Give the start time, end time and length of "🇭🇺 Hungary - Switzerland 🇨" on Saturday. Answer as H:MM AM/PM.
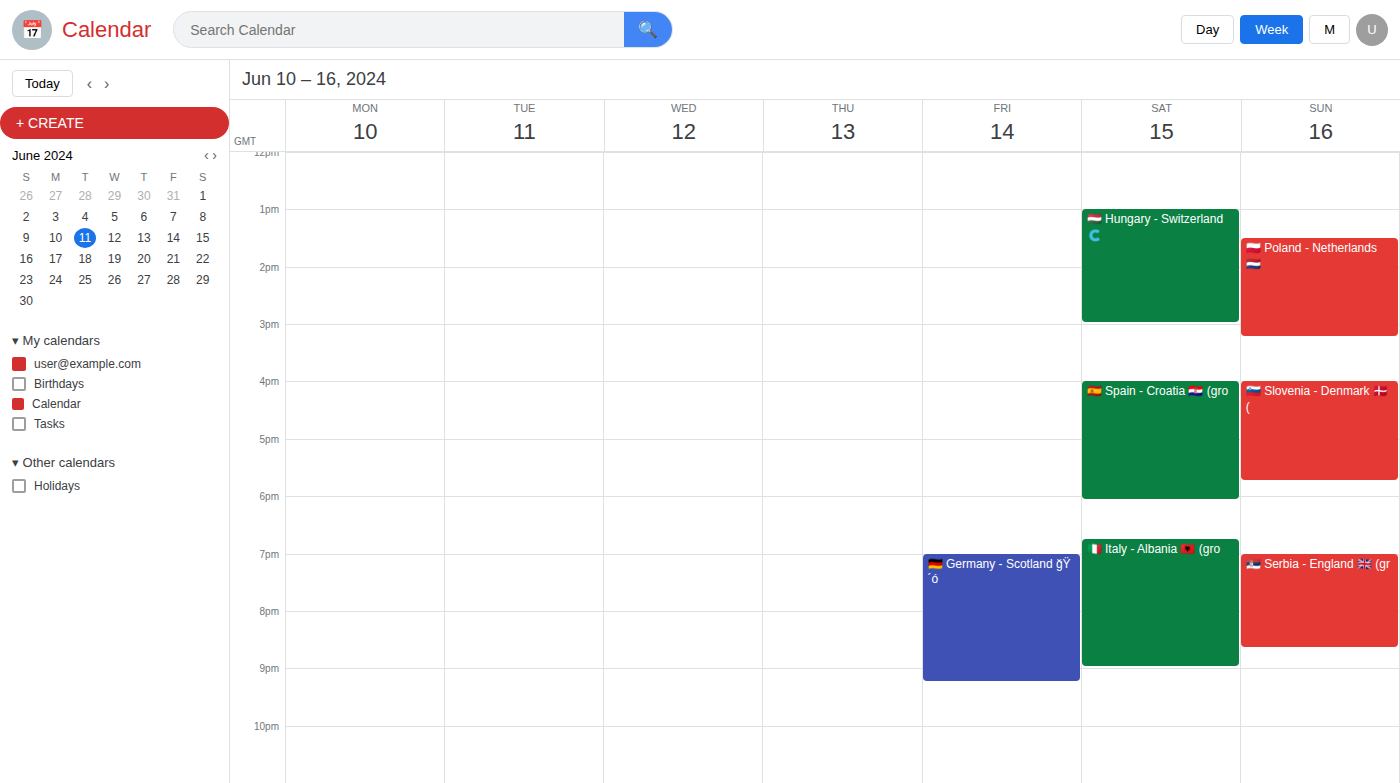
1:00 PM to 3:00 PM, 2 hours